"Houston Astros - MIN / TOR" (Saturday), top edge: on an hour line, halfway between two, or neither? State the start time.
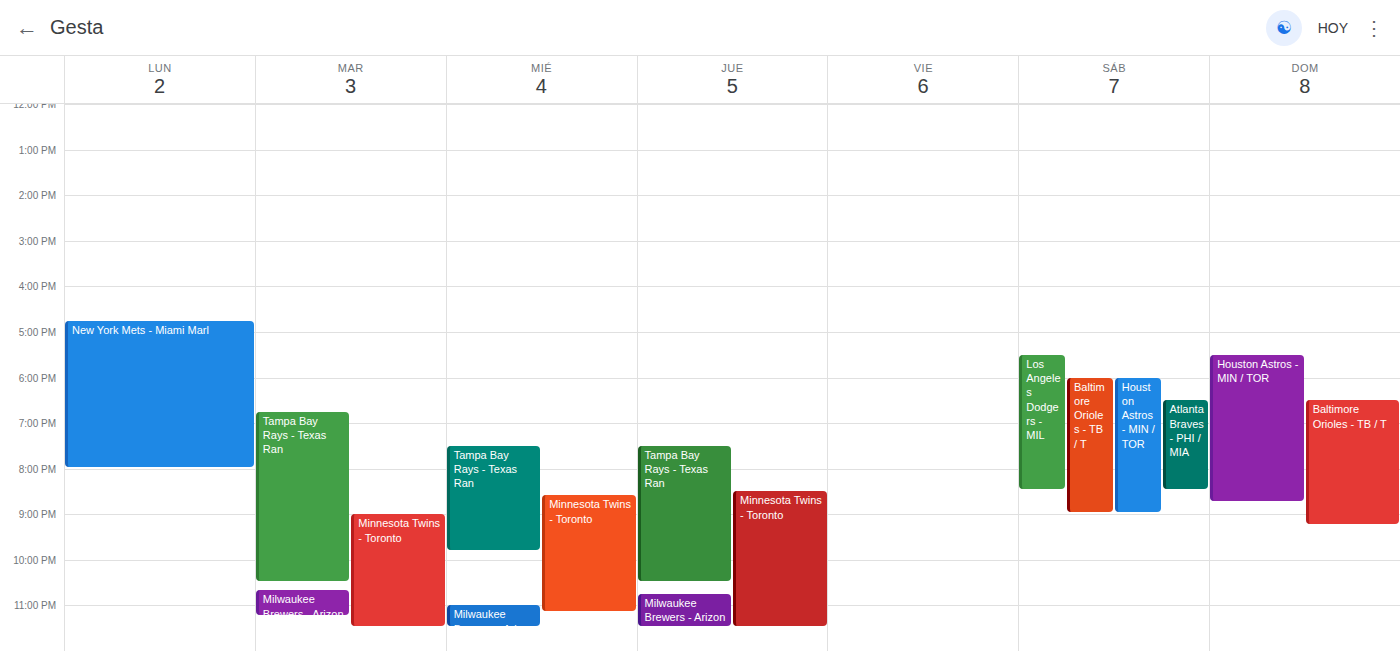
18:00 -- exactly on the 18:00 line.